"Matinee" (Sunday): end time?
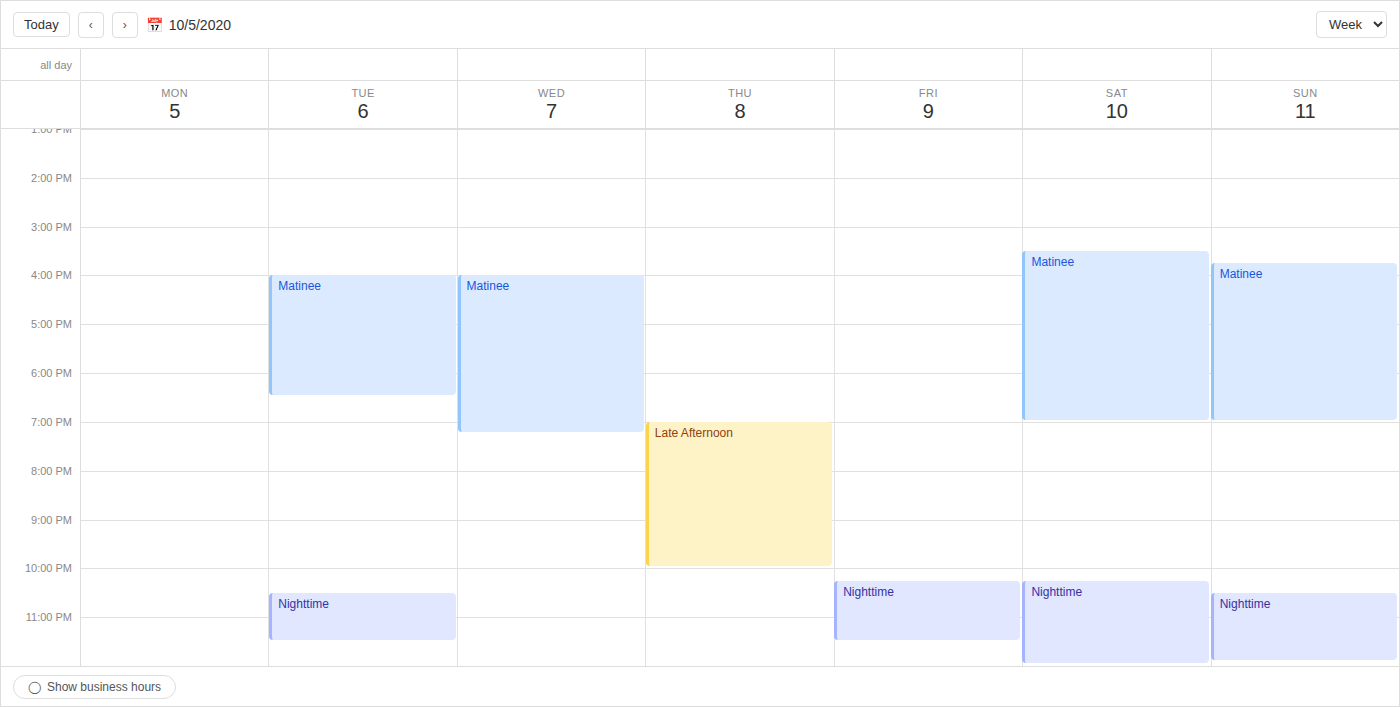
7:00 PM